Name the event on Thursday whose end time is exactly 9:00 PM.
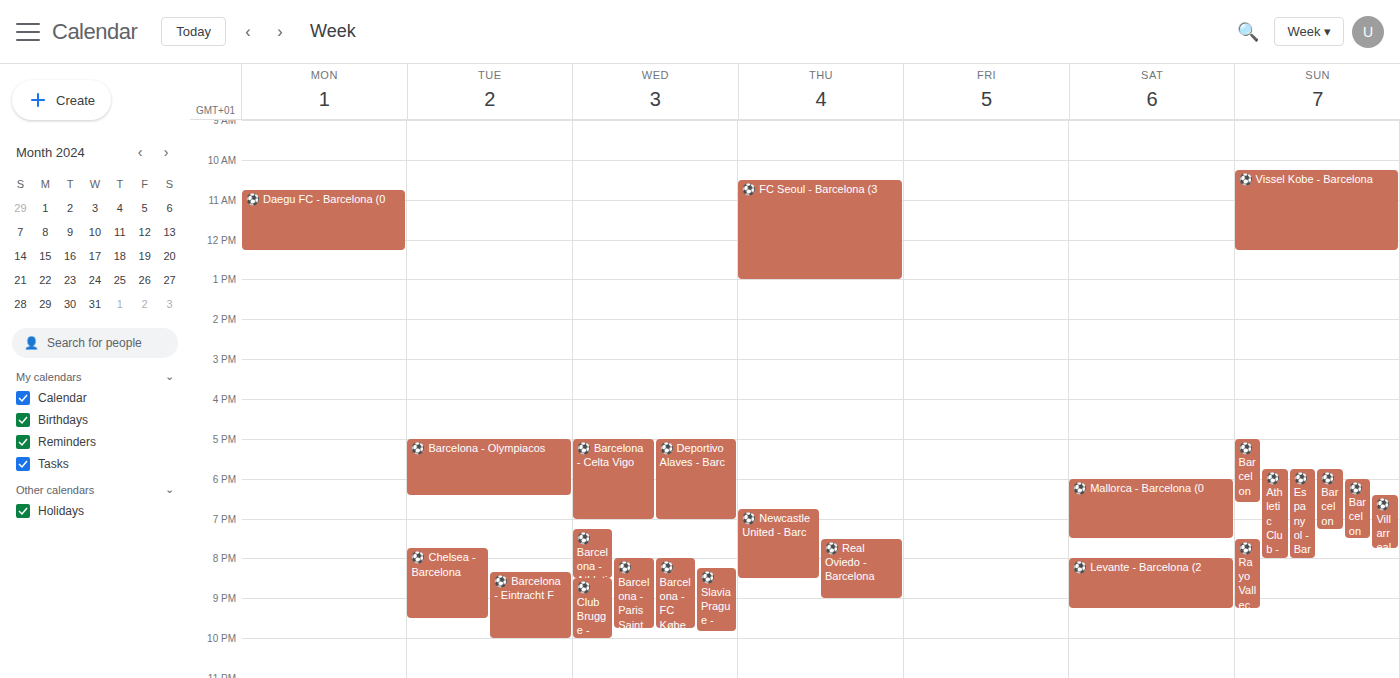
"⚽️ Real Oviedo - Barcelona"